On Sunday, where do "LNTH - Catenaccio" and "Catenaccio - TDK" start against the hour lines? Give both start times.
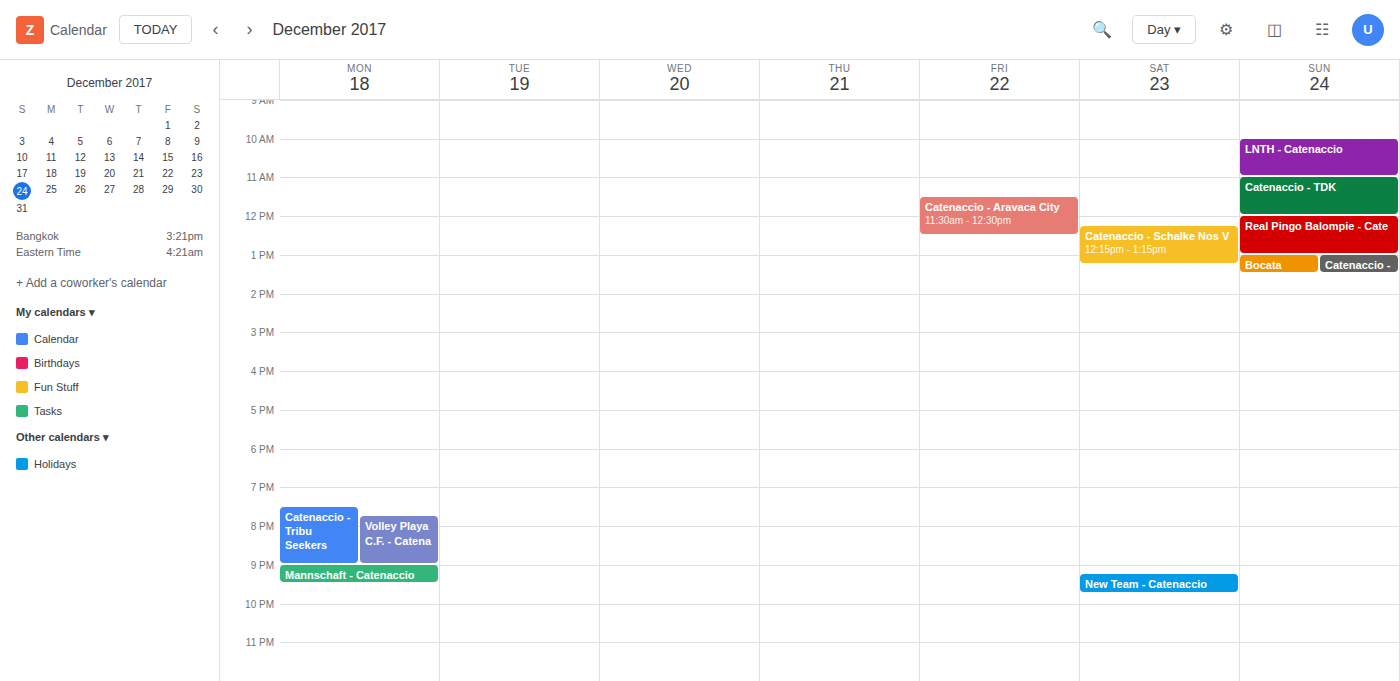
"LNTH - Catenaccio": 10:00 AM, exactly on the 10 AM line. "Catenaccio - TDK": 11:00 AM, exactly on the 11 AM line.